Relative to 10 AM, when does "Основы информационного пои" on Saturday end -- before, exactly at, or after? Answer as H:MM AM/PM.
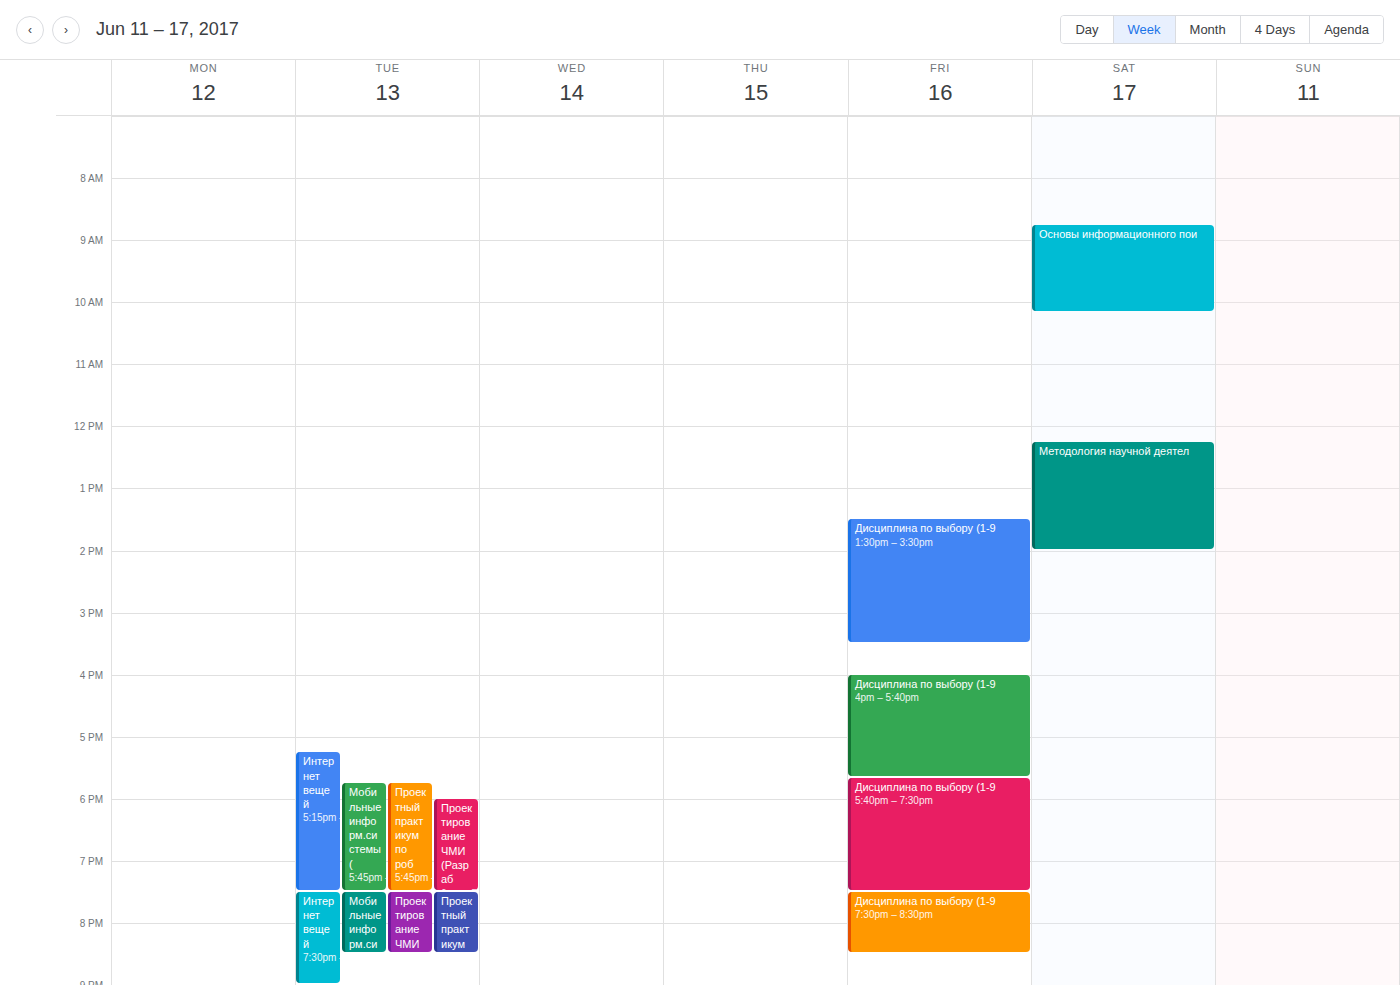
10:10 AM -- after 10 AM, 10 minutes below the 10 AM line.